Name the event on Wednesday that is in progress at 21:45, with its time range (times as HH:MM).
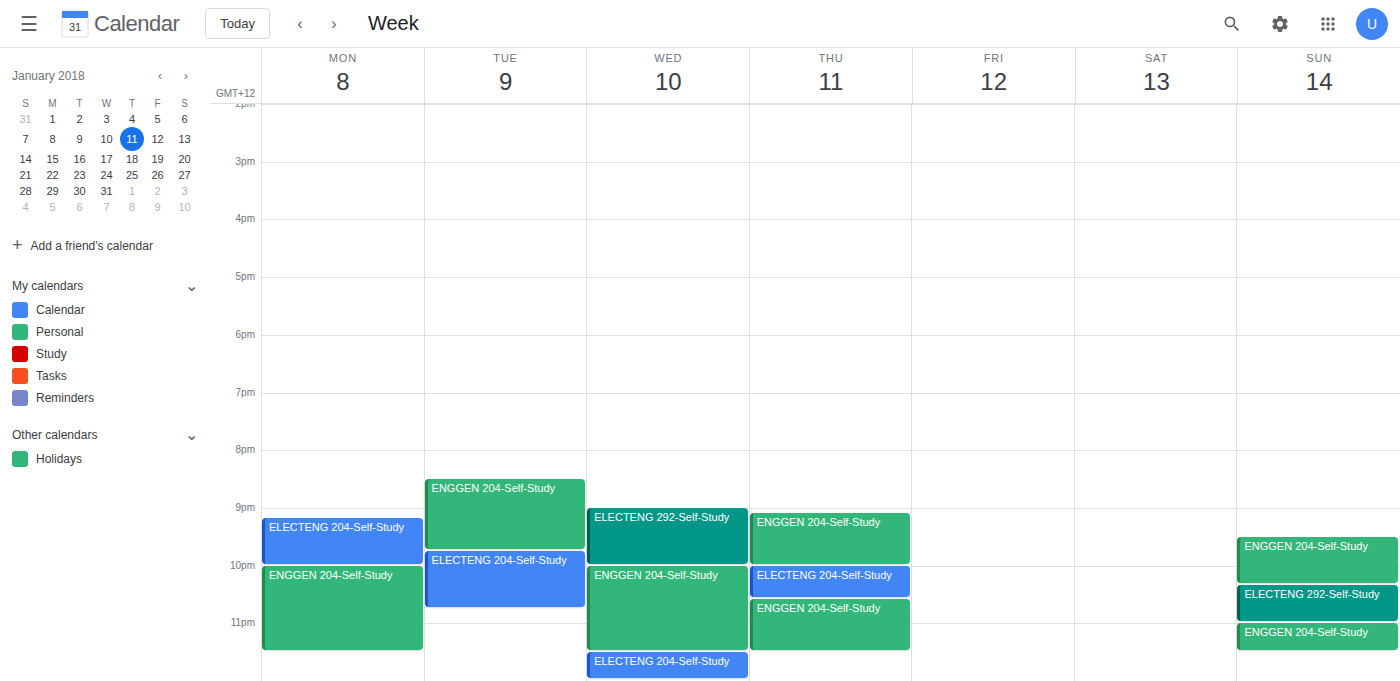
"ELECTENG 292-Self-Study", 21:00 to 22:00